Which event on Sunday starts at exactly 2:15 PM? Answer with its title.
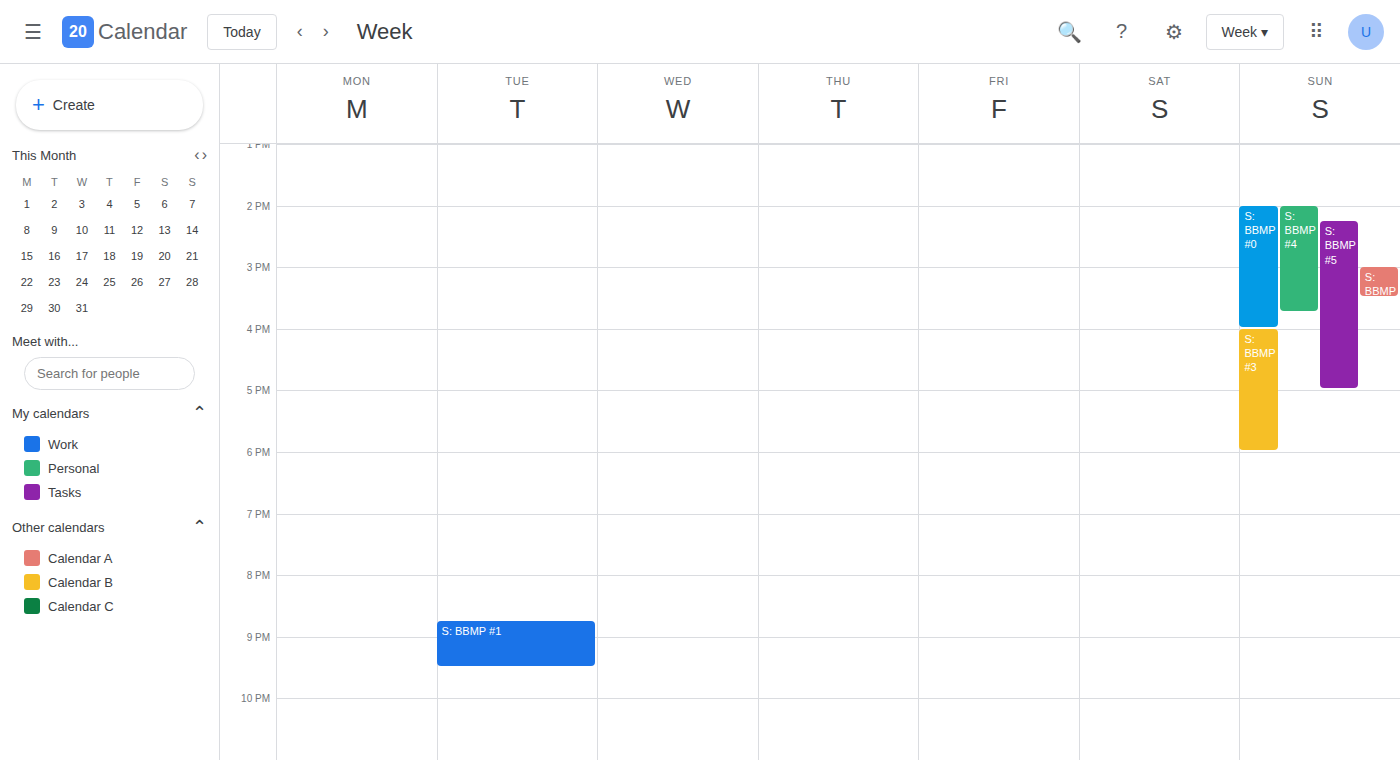
"S: BBMP #5"